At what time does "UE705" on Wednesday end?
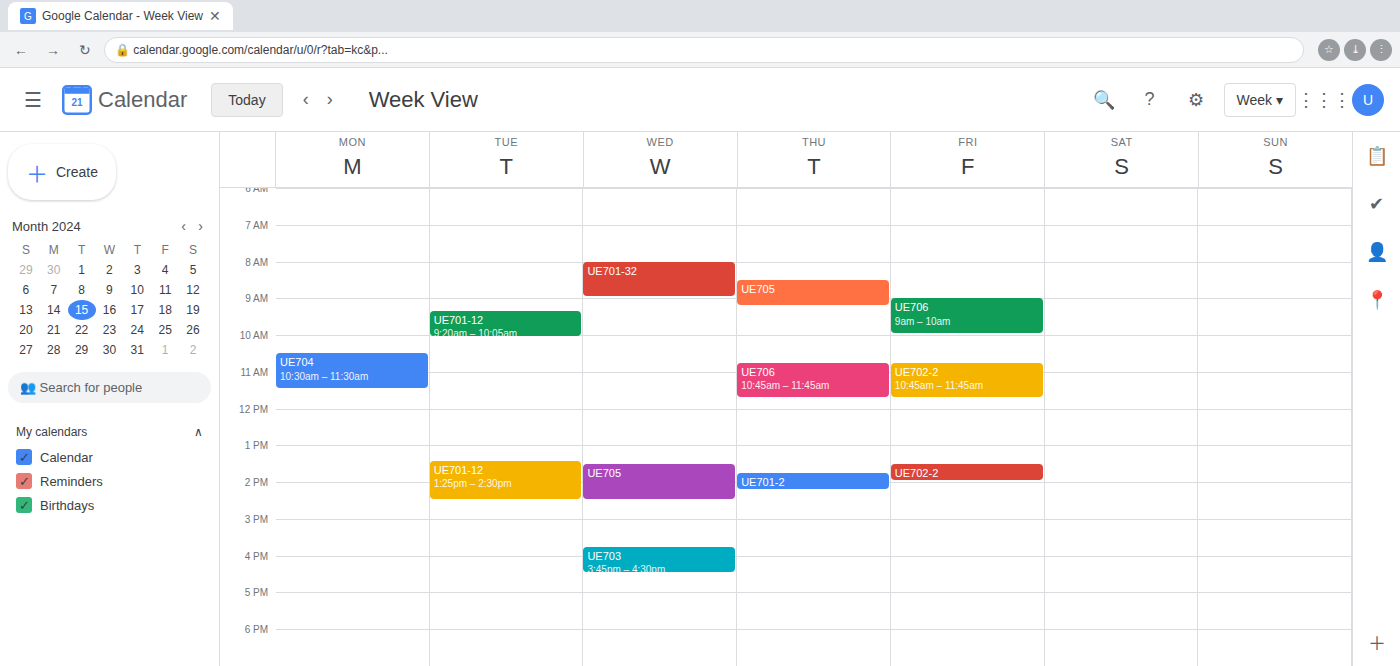
2:30 PM